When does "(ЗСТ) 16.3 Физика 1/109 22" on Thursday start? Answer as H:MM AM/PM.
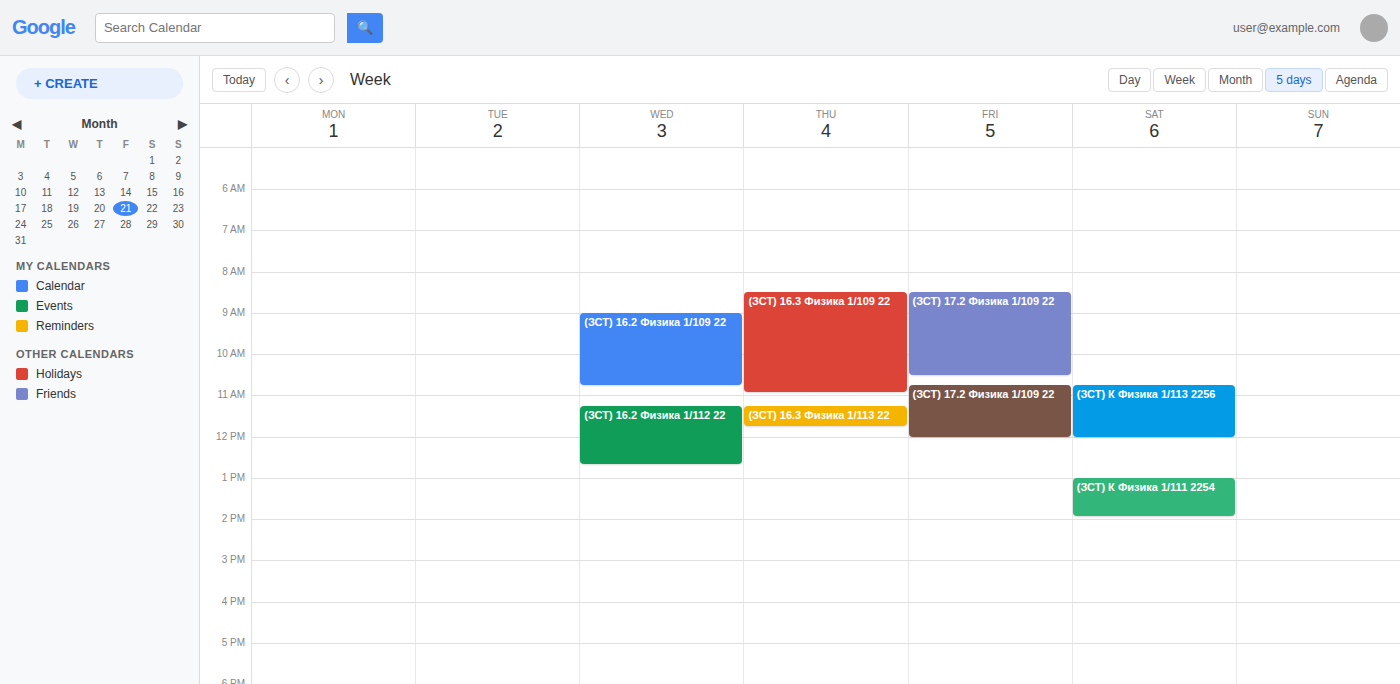
8:30 AM